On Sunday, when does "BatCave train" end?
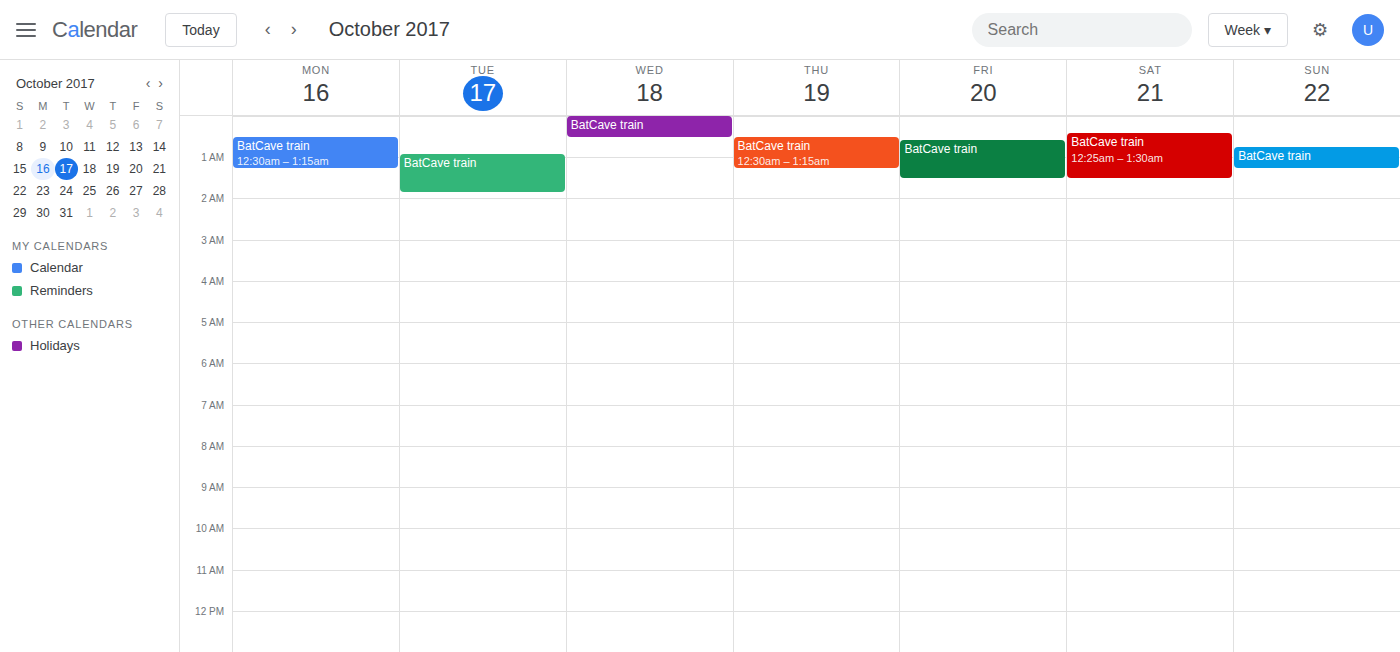
1:15 AM